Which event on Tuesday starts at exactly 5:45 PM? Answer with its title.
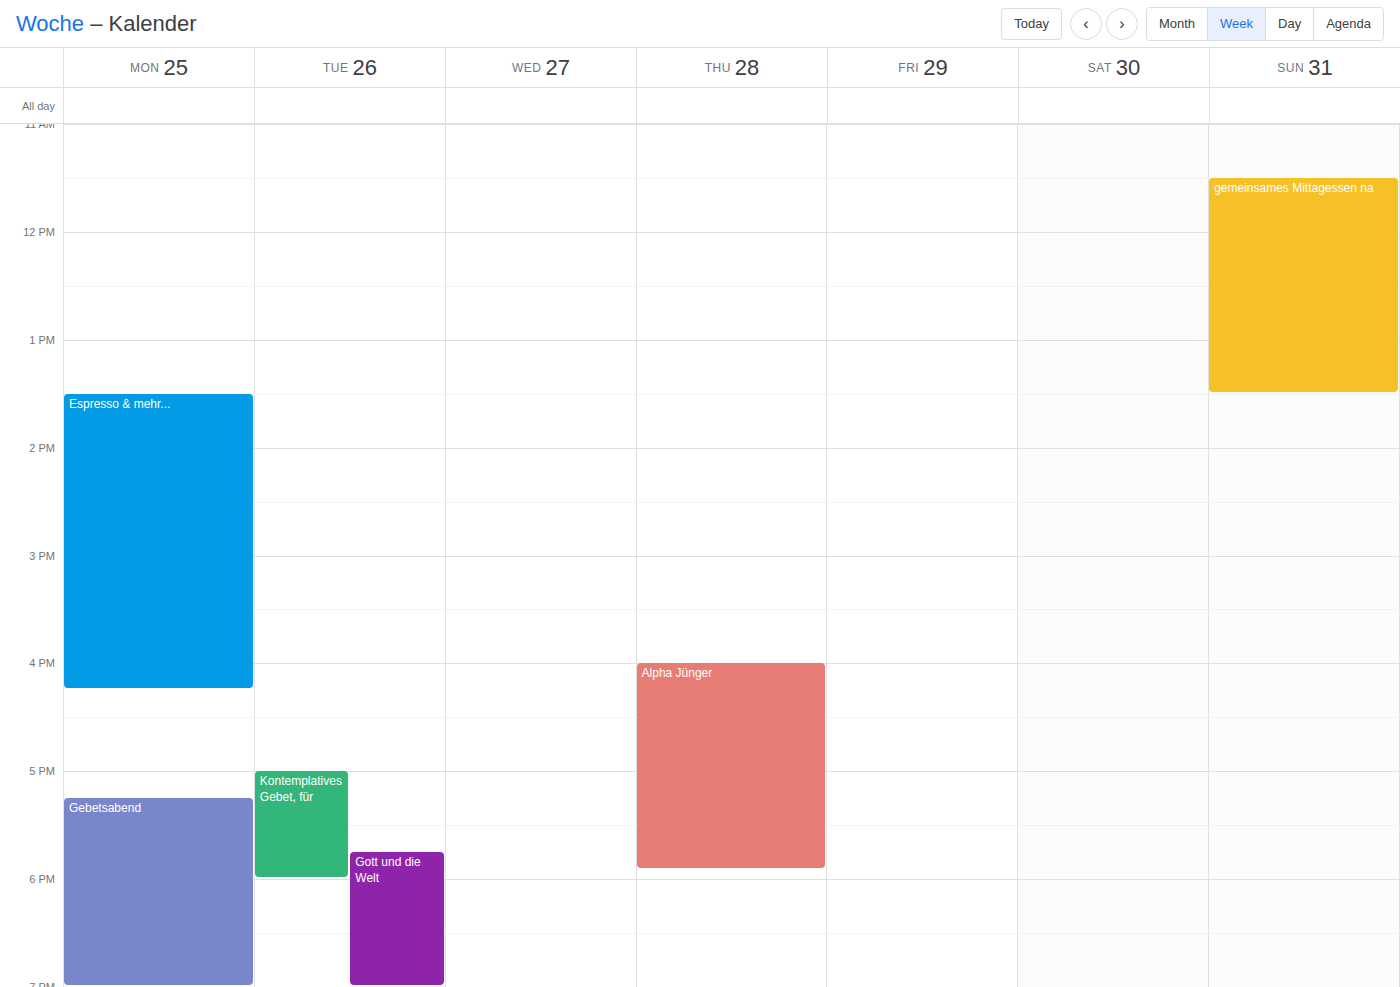
"Gott und die Welt"